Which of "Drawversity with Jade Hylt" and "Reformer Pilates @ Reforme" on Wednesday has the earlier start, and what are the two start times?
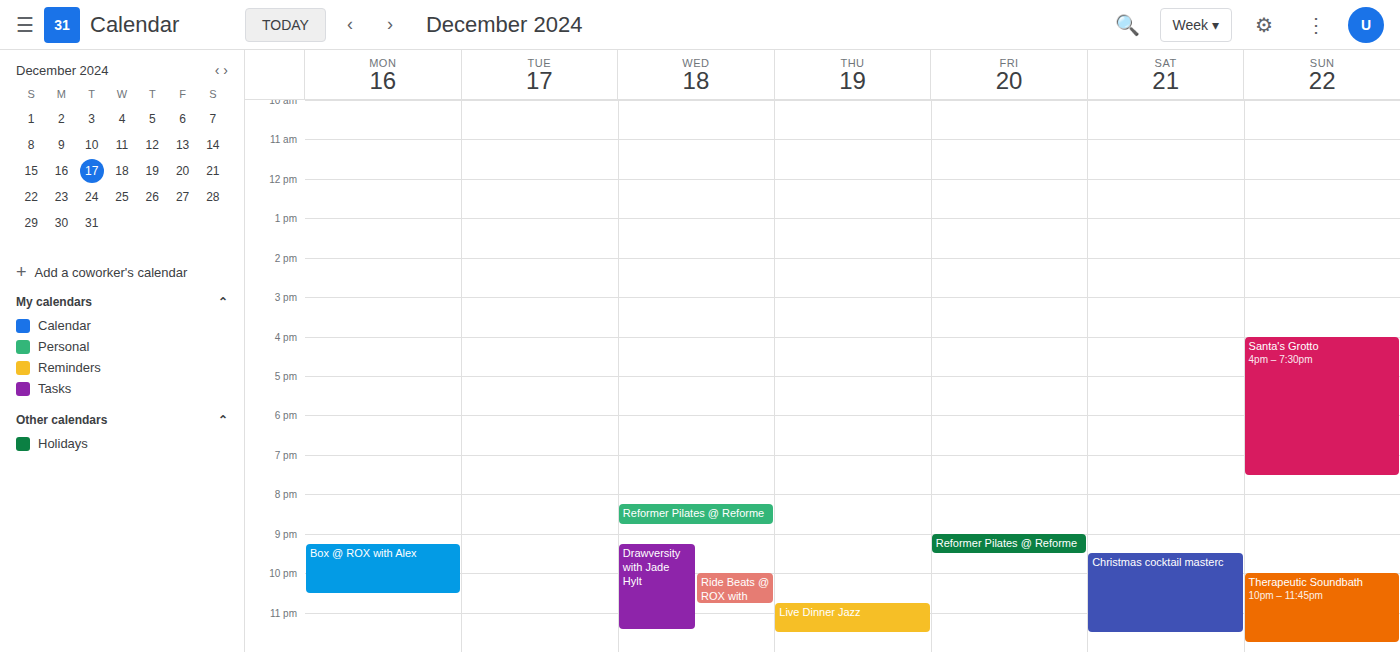
"Reformer Pilates @ Reforme" 8:15 PM; "Drawversity with Jade Hylt" 9:15 PM.